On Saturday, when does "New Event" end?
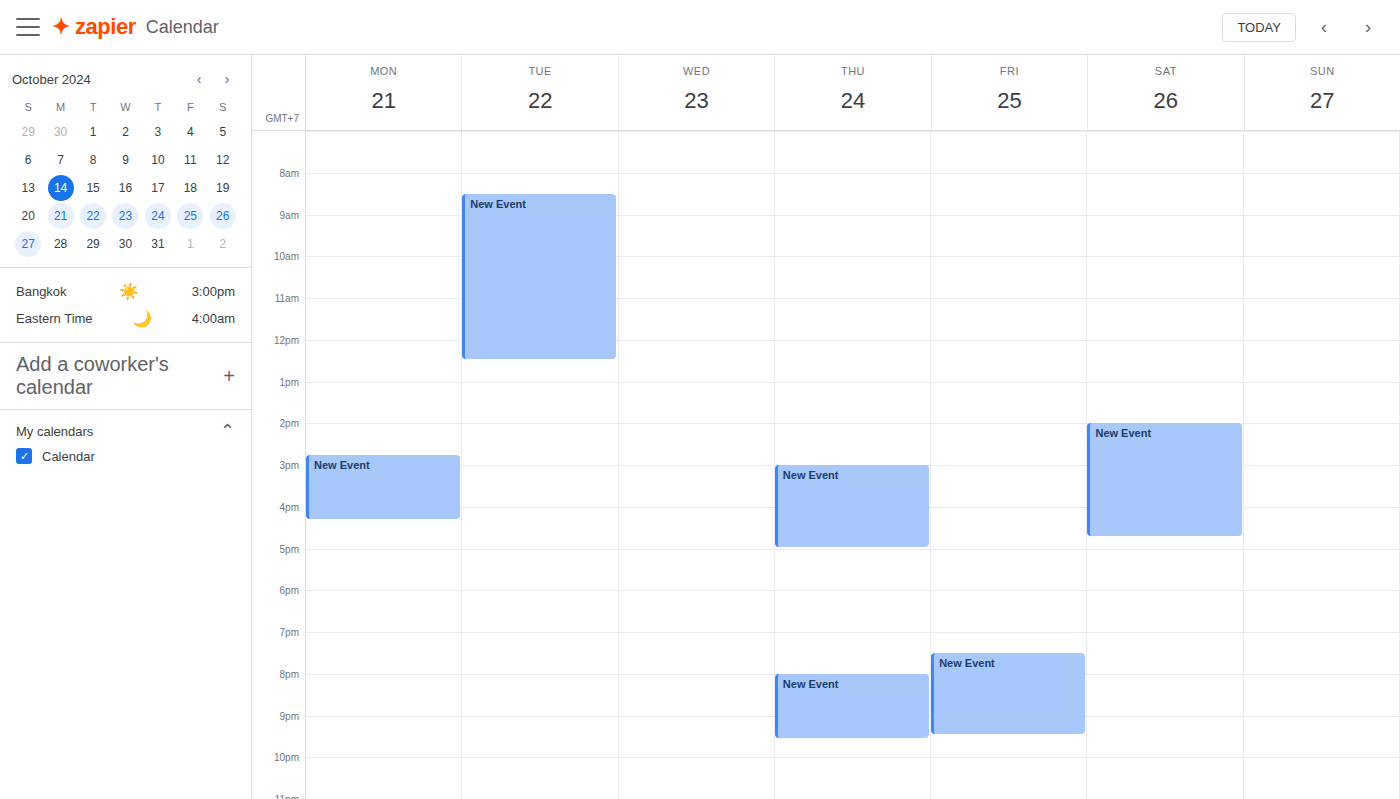
4:45 PM